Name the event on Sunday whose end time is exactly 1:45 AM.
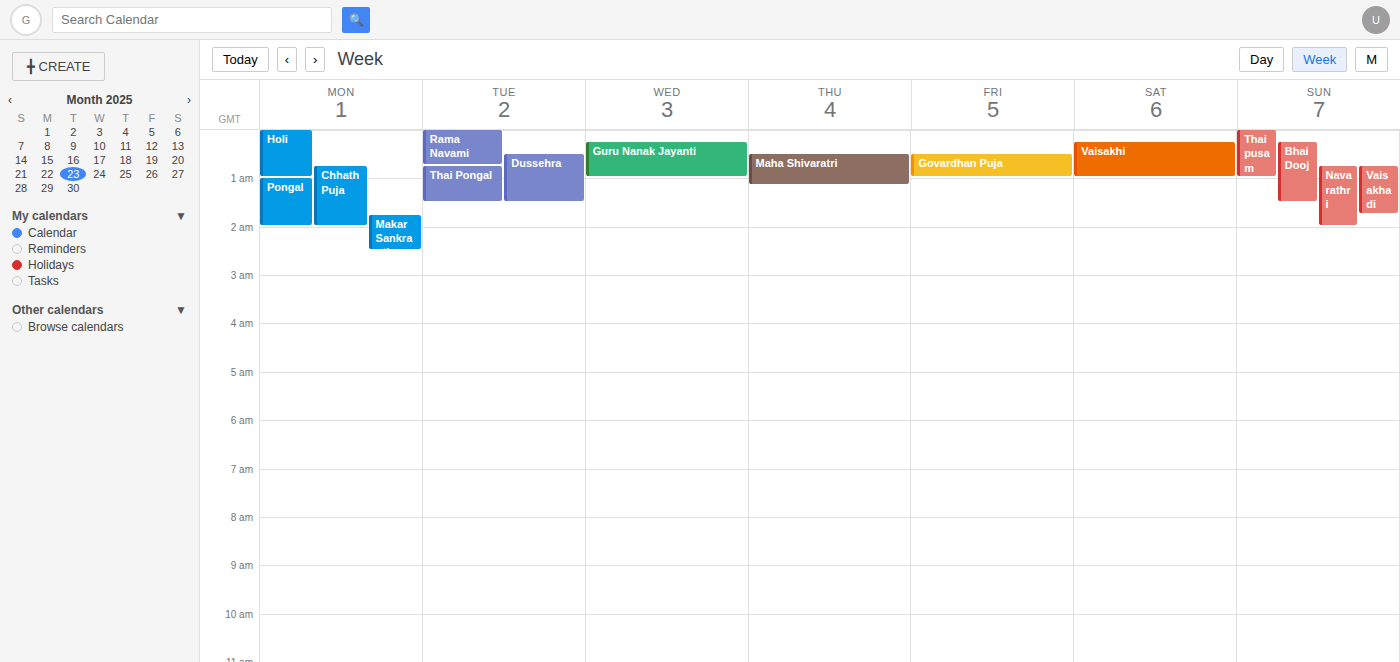
"Vaisakhadi"